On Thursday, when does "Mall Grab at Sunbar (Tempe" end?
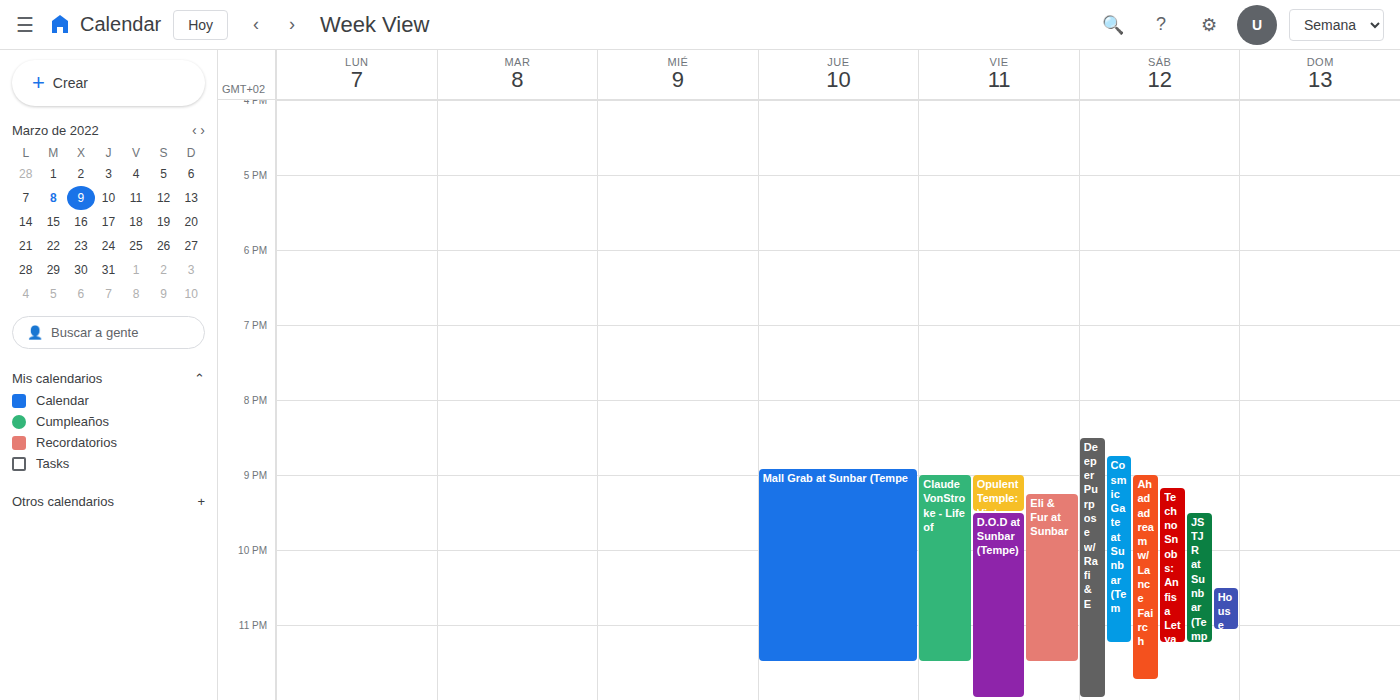
11:30 PM